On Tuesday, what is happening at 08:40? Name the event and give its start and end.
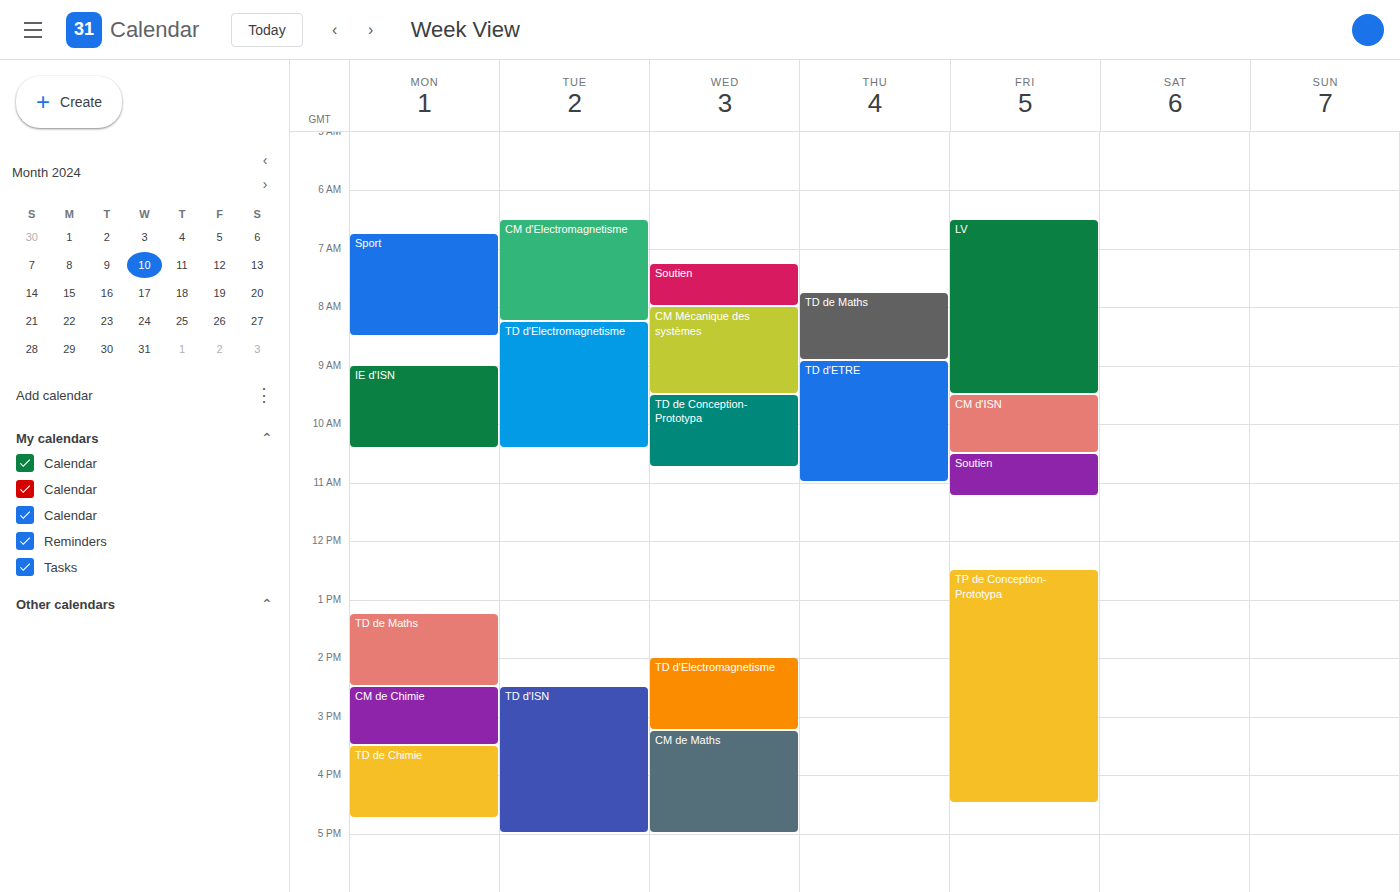
"TD d'Electromagnetisme", 08:15 to 10:25